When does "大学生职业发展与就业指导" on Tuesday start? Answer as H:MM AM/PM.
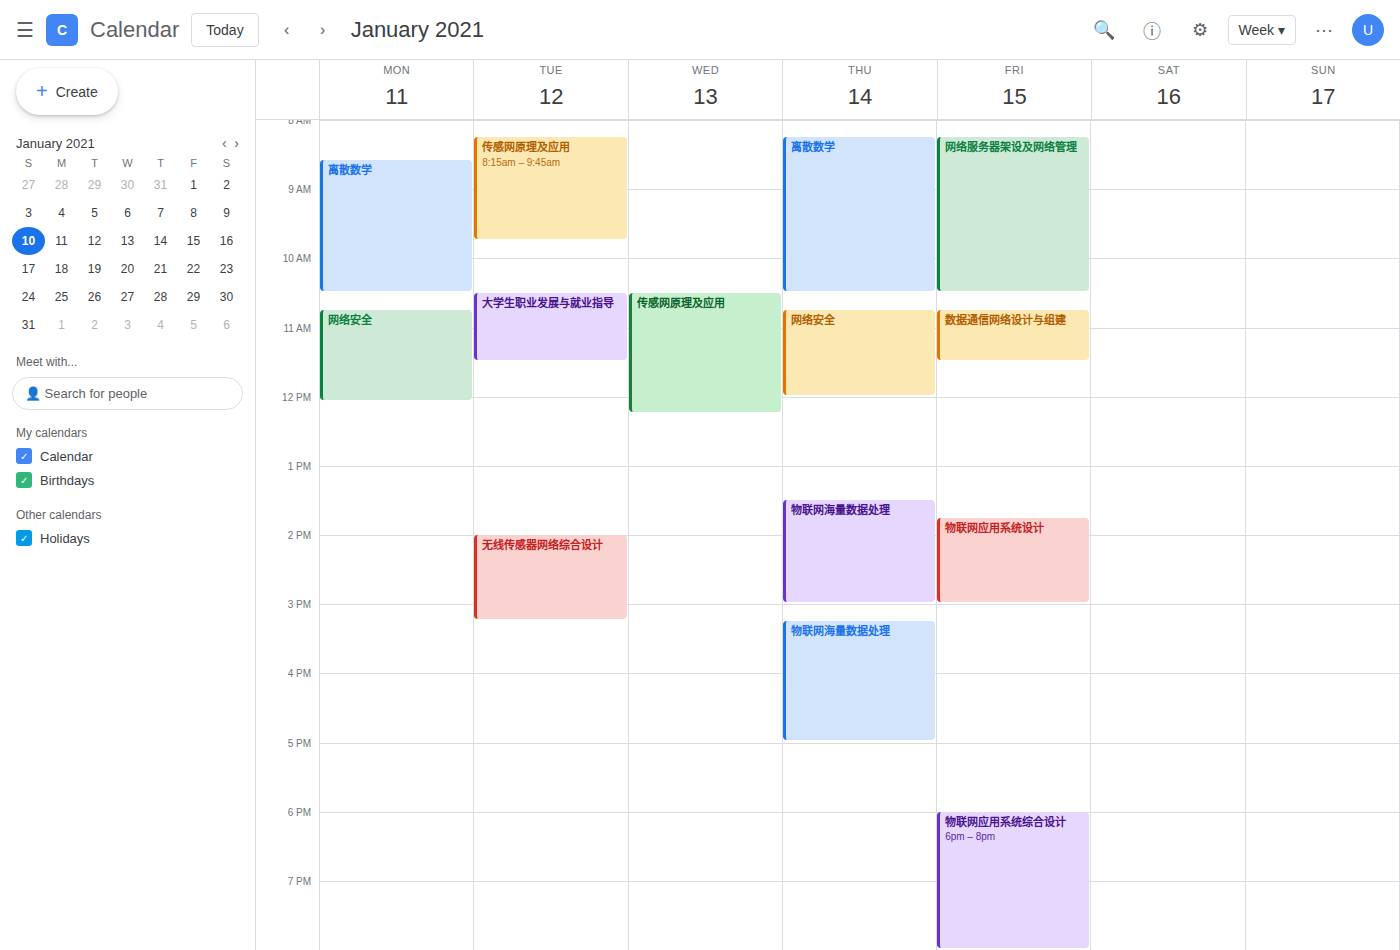
10:30 AM